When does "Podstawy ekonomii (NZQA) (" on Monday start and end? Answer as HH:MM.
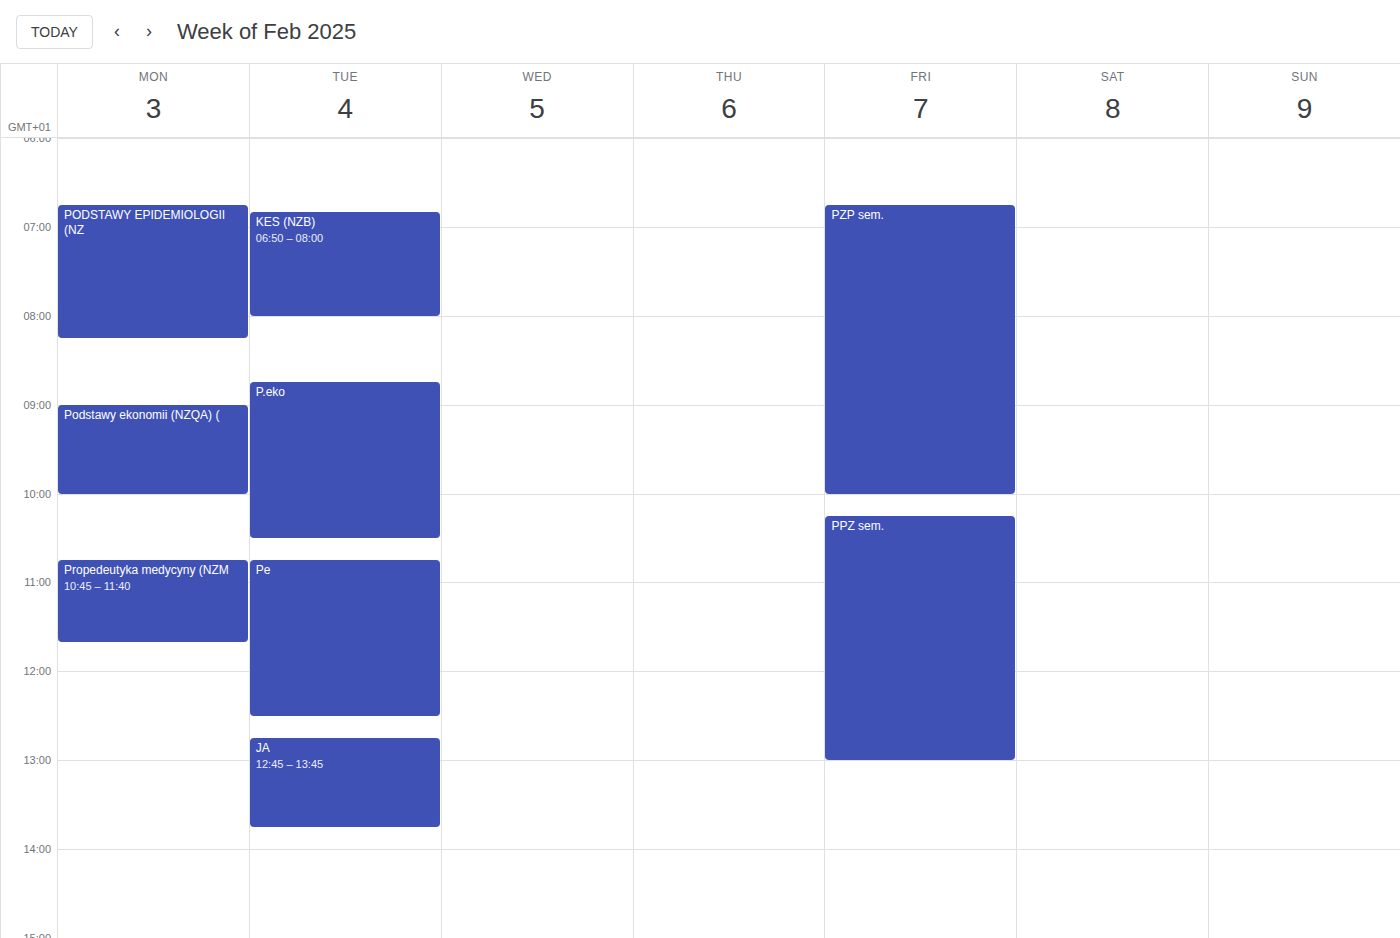
09:00 to 10:00